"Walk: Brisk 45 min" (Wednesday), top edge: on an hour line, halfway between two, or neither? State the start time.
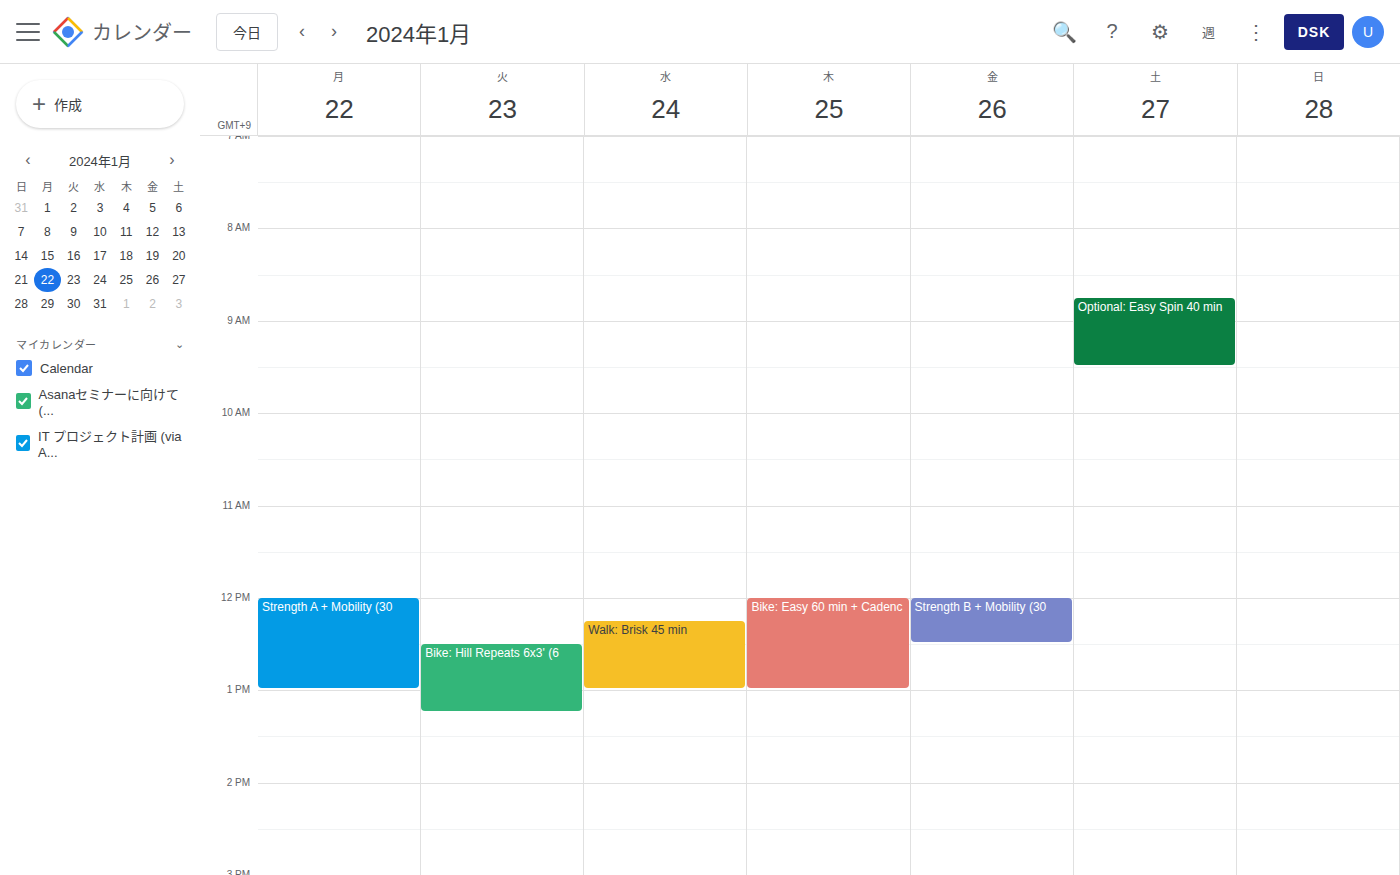
12:15 PM -- neither: a quarter of the way from the 12 PM line to the 1 PM line.